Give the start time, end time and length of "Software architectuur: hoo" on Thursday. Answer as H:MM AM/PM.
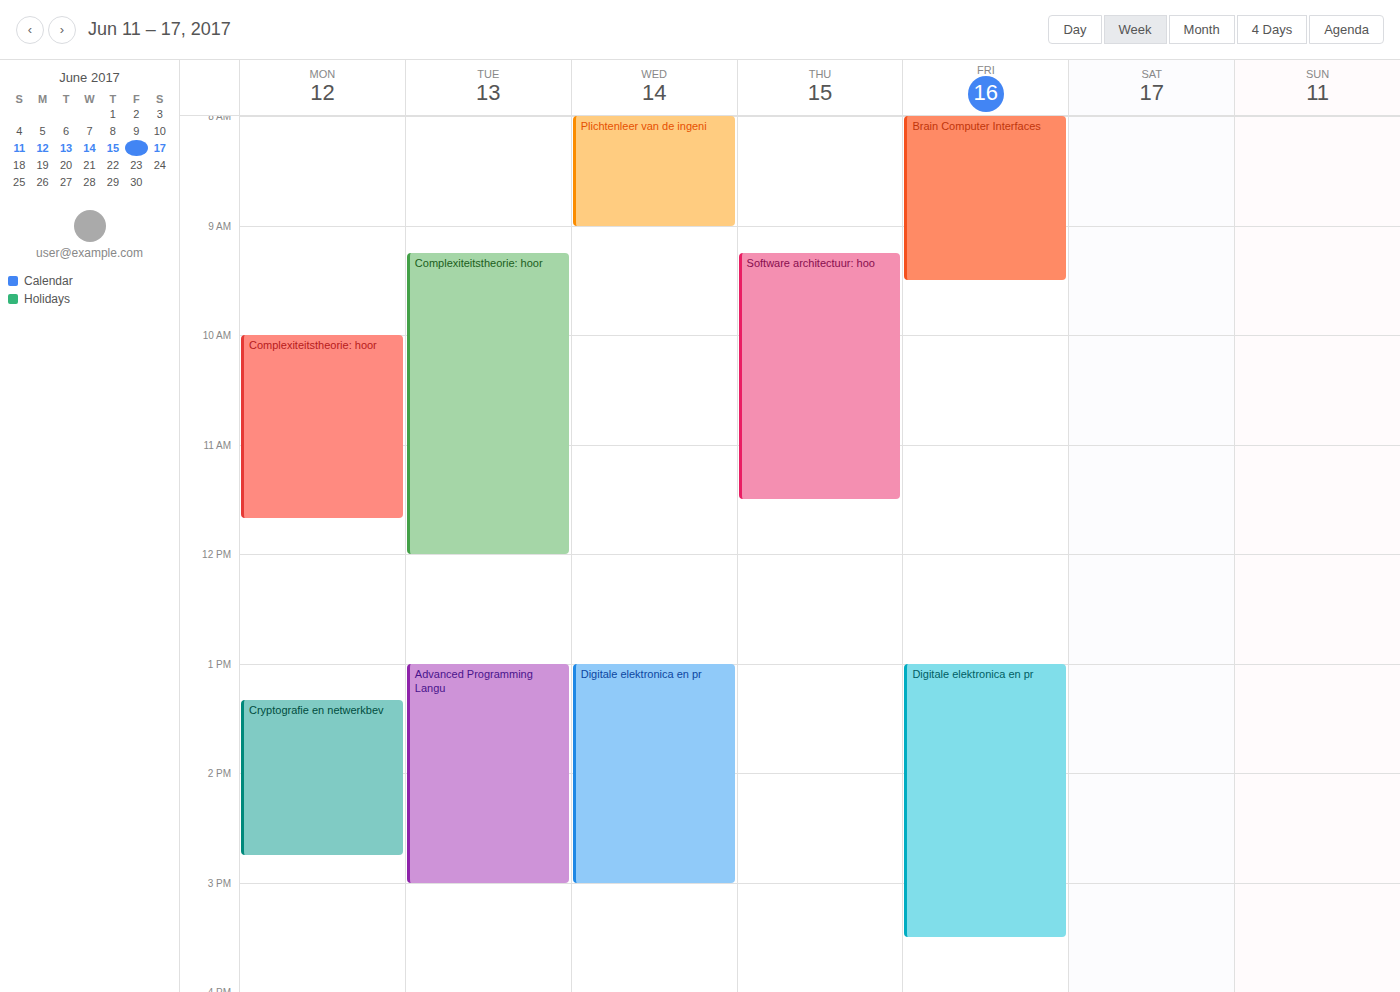
9:15 AM to 11:30 AM, 2 hours 15 minutes